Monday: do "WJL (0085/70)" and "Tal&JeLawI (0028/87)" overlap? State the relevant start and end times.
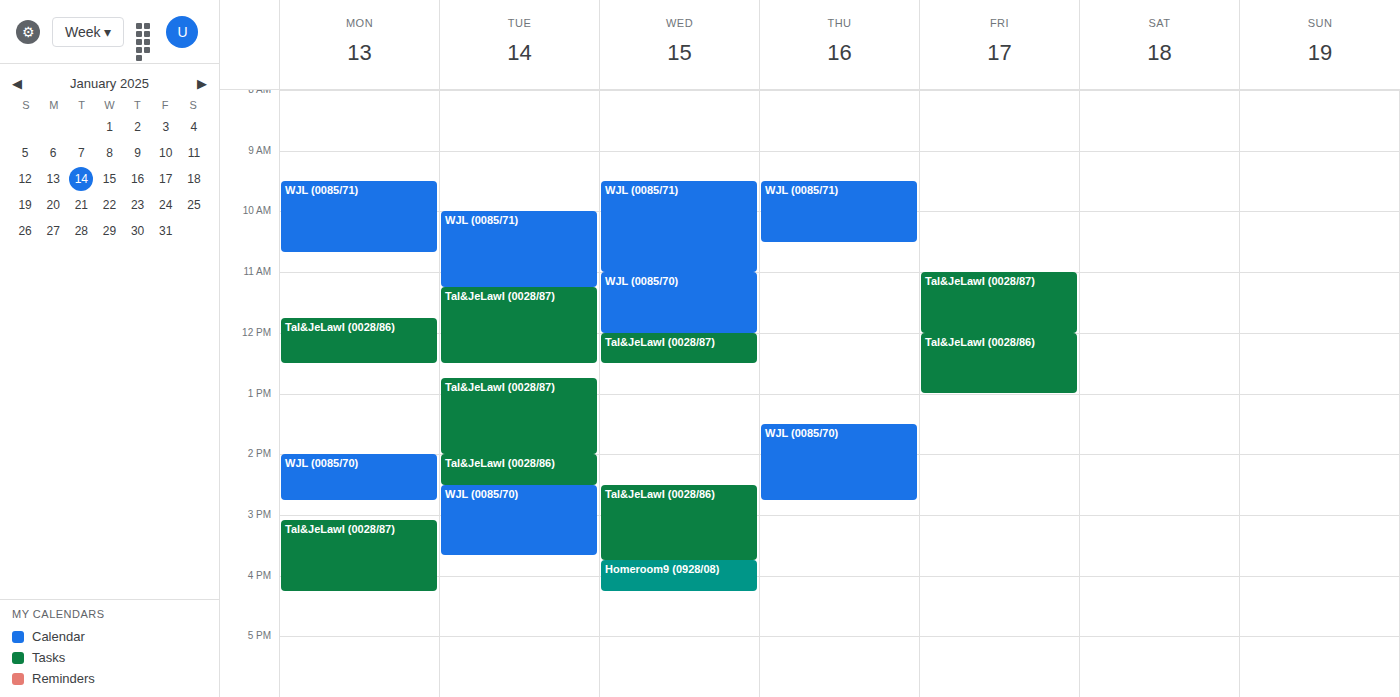
"WJL (0085/70)" ends at 2:45 PM and "Tal&JeLawI (0028/87)" starts at 3:05 PM -- no overlap.